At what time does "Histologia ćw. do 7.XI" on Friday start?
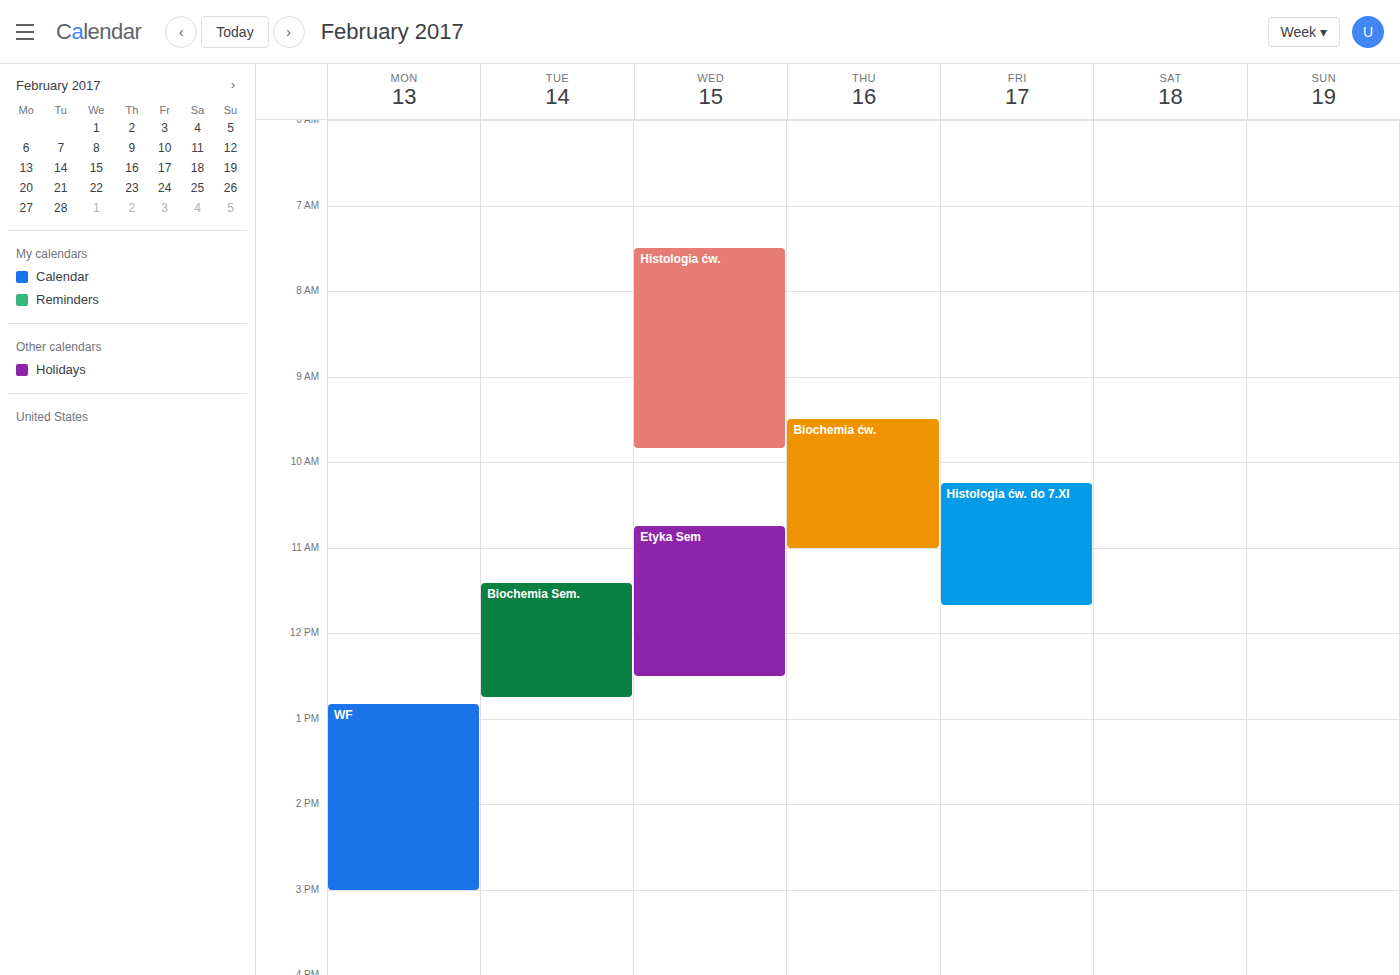
10:15 AM